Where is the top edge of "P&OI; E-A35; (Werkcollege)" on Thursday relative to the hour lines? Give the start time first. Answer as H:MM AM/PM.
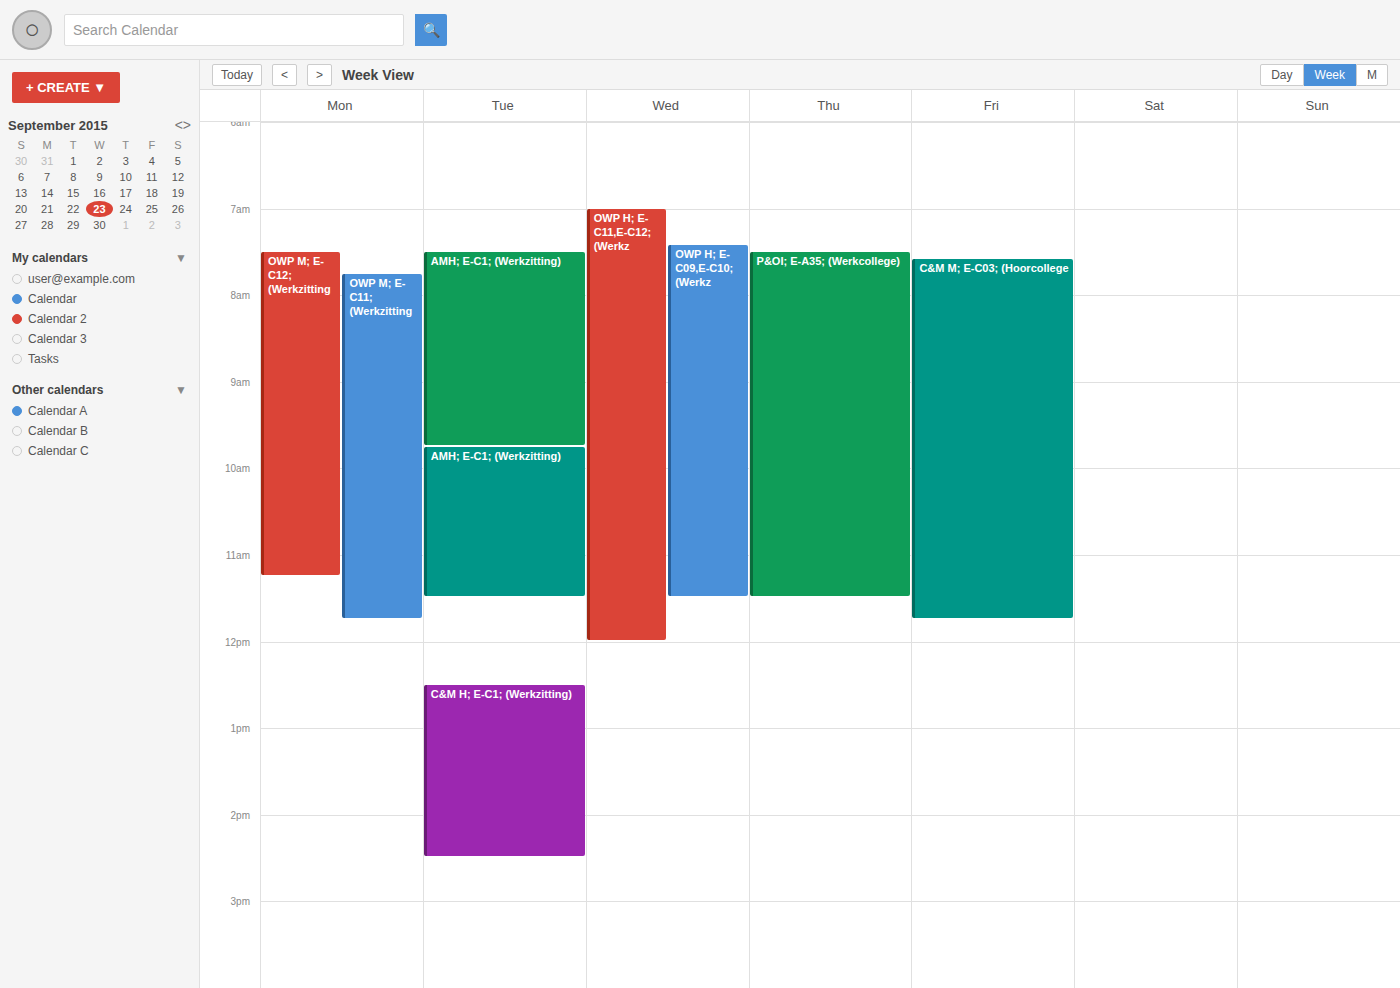
7:30 AM -- halfway between the 7 AM and 8 AM lines.